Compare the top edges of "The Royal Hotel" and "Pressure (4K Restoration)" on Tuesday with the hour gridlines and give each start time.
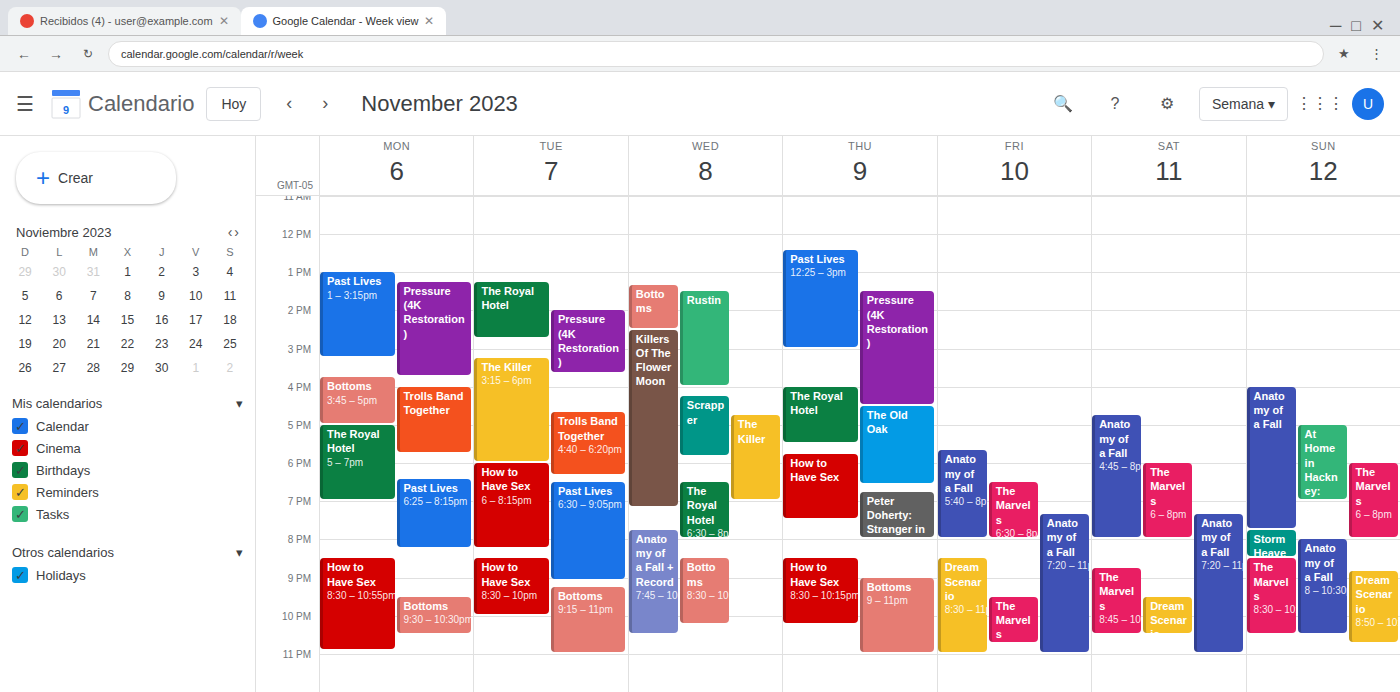
"The Royal Hotel": 1:15 PM, neither: a quarter of the way from the 1 PM line to the 2 PM line. "Pressure (4K Restoration)": 2:00 PM, exactly on the 2 PM line.